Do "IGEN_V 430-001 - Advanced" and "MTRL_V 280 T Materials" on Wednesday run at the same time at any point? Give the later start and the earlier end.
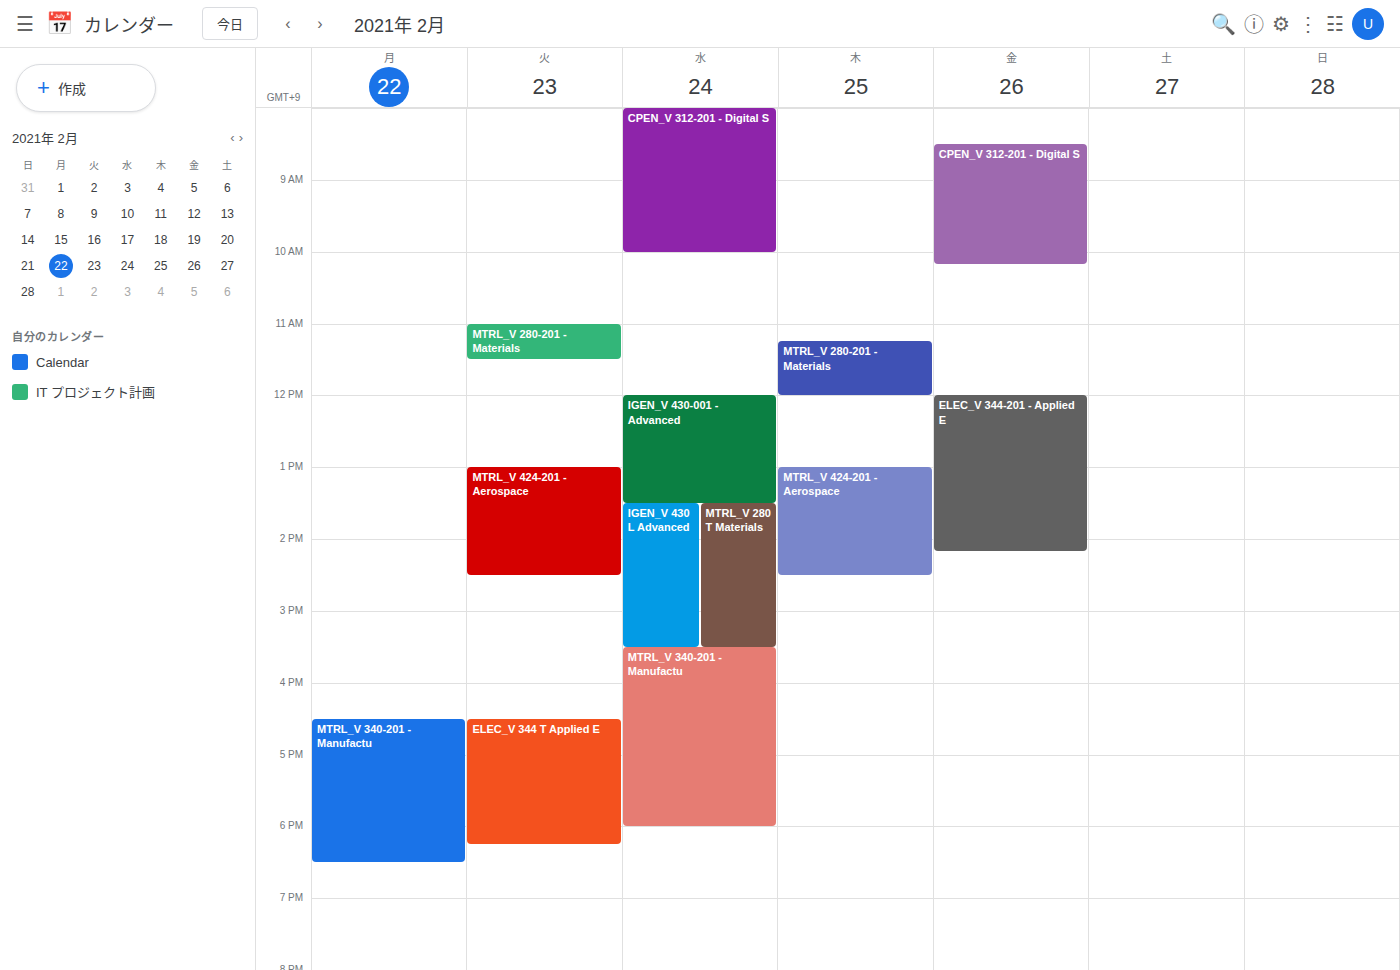
"IGEN_V 430-001 - Advanced" ends at 1:30 PM, exactly when "MTRL_V 280 T Materials" starts -- they touch but do not overlap.